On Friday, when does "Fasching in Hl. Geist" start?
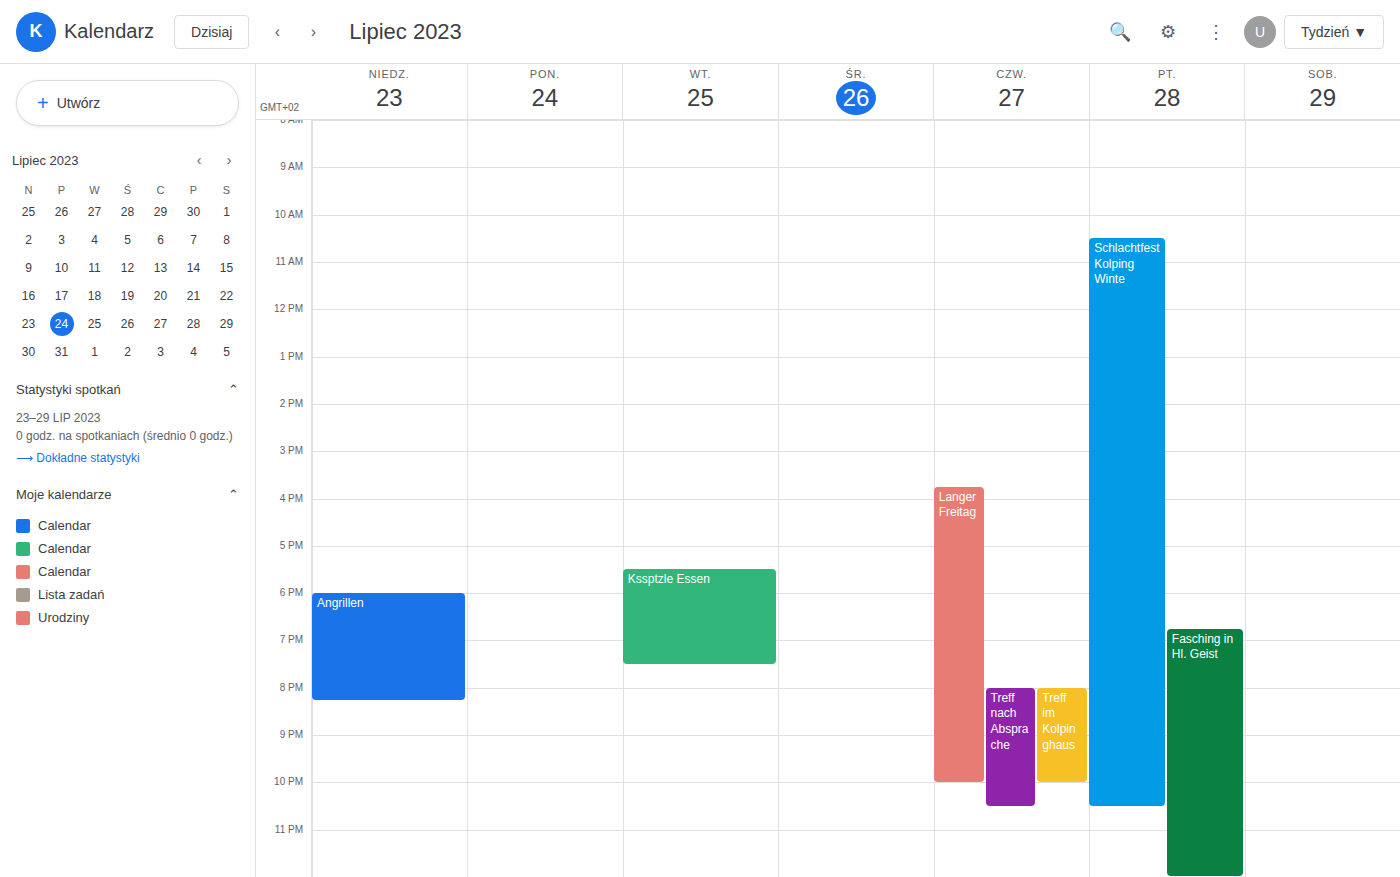
6:45 PM